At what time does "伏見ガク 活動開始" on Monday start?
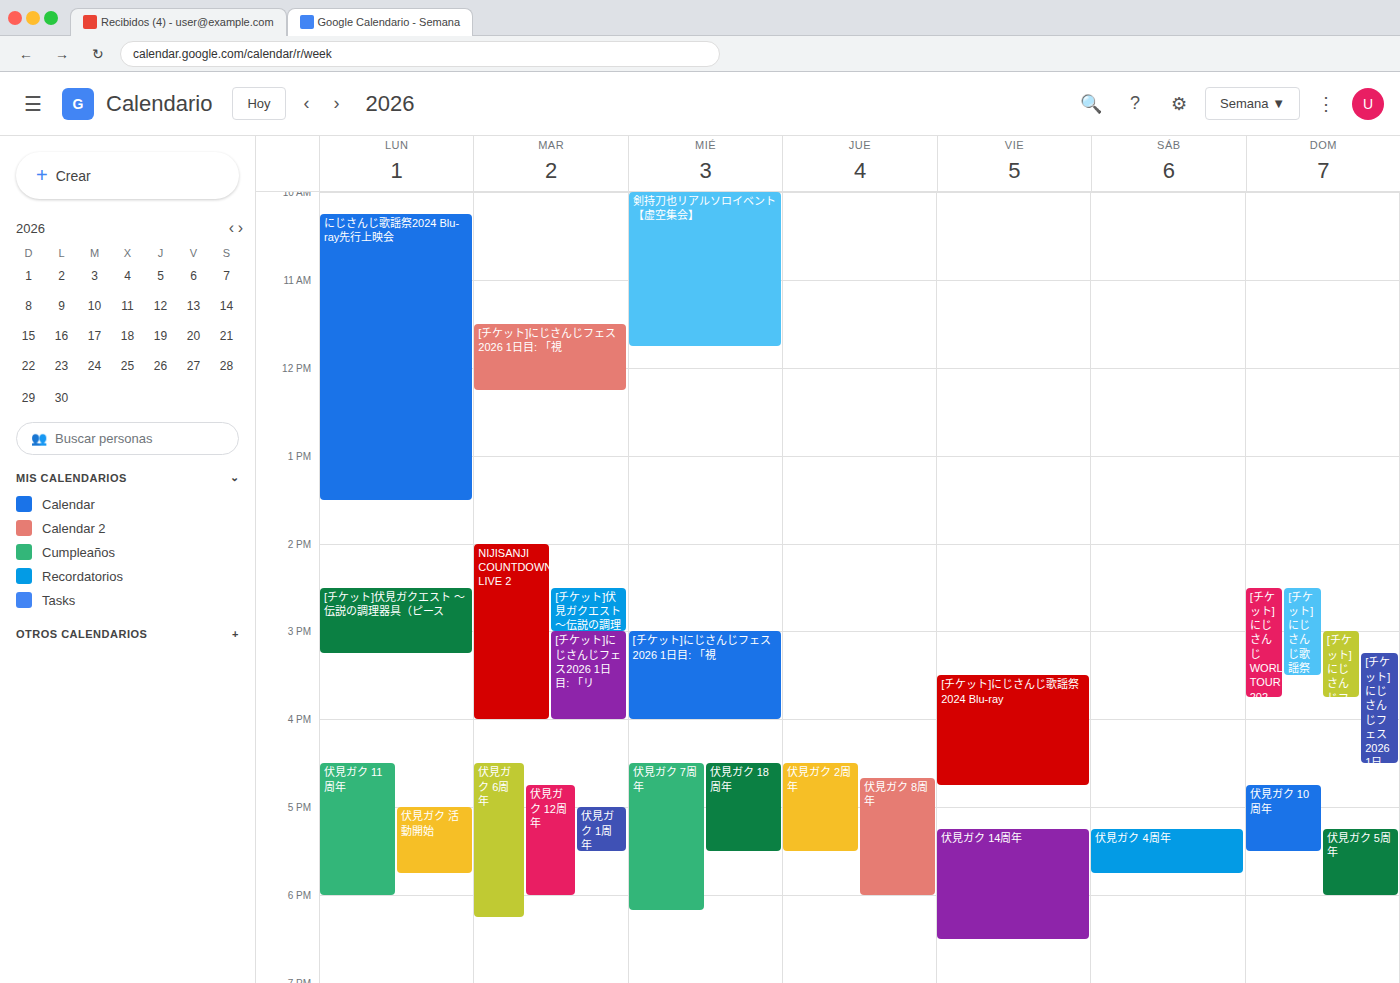
5:00 PM